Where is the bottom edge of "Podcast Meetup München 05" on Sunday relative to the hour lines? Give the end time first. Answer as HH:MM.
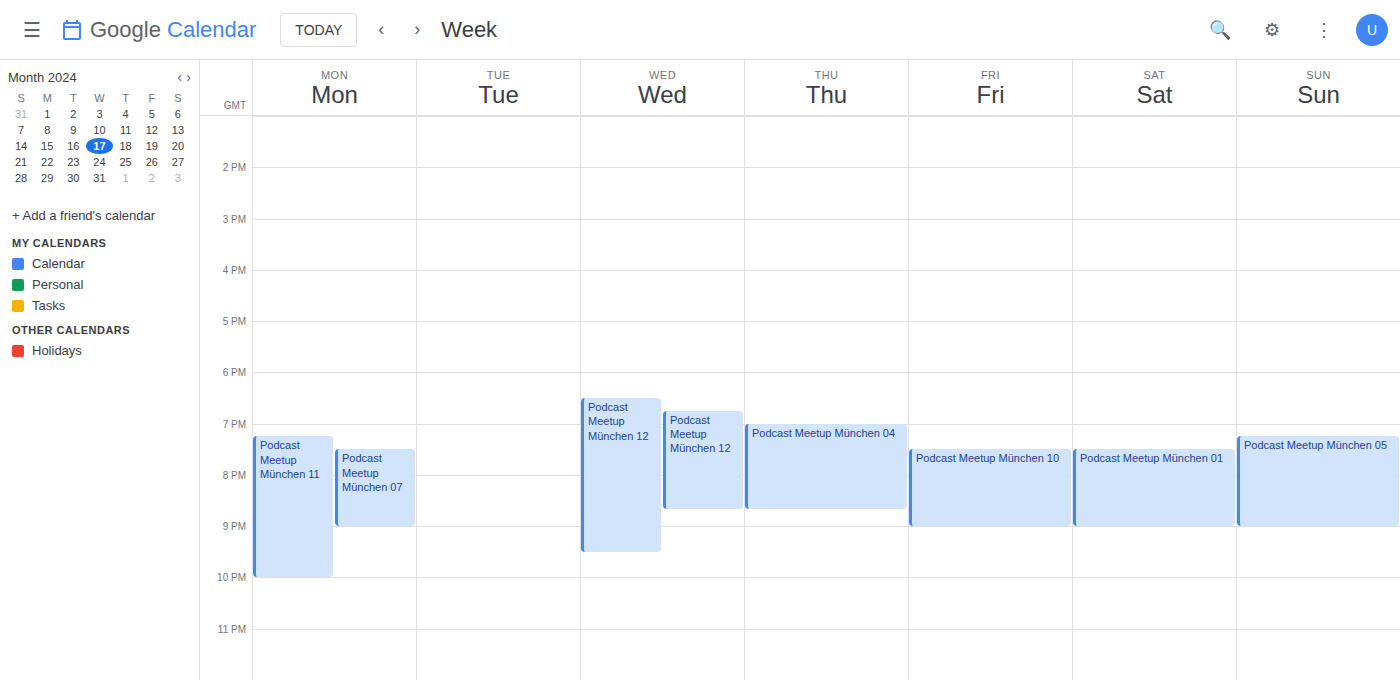
21:00 -- exactly on the 21:00 line.